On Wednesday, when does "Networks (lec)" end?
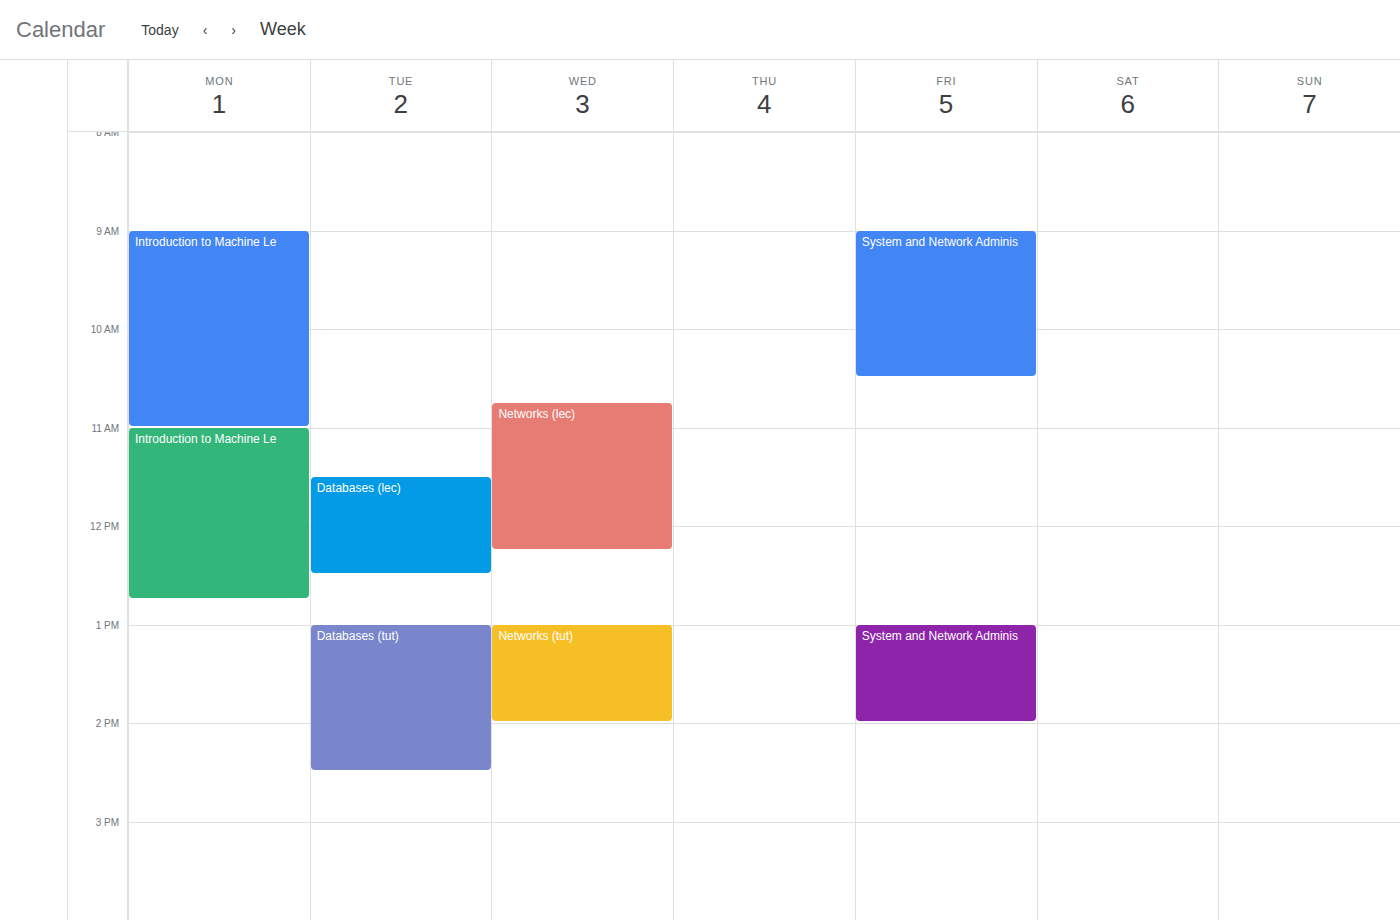
12:15 PM